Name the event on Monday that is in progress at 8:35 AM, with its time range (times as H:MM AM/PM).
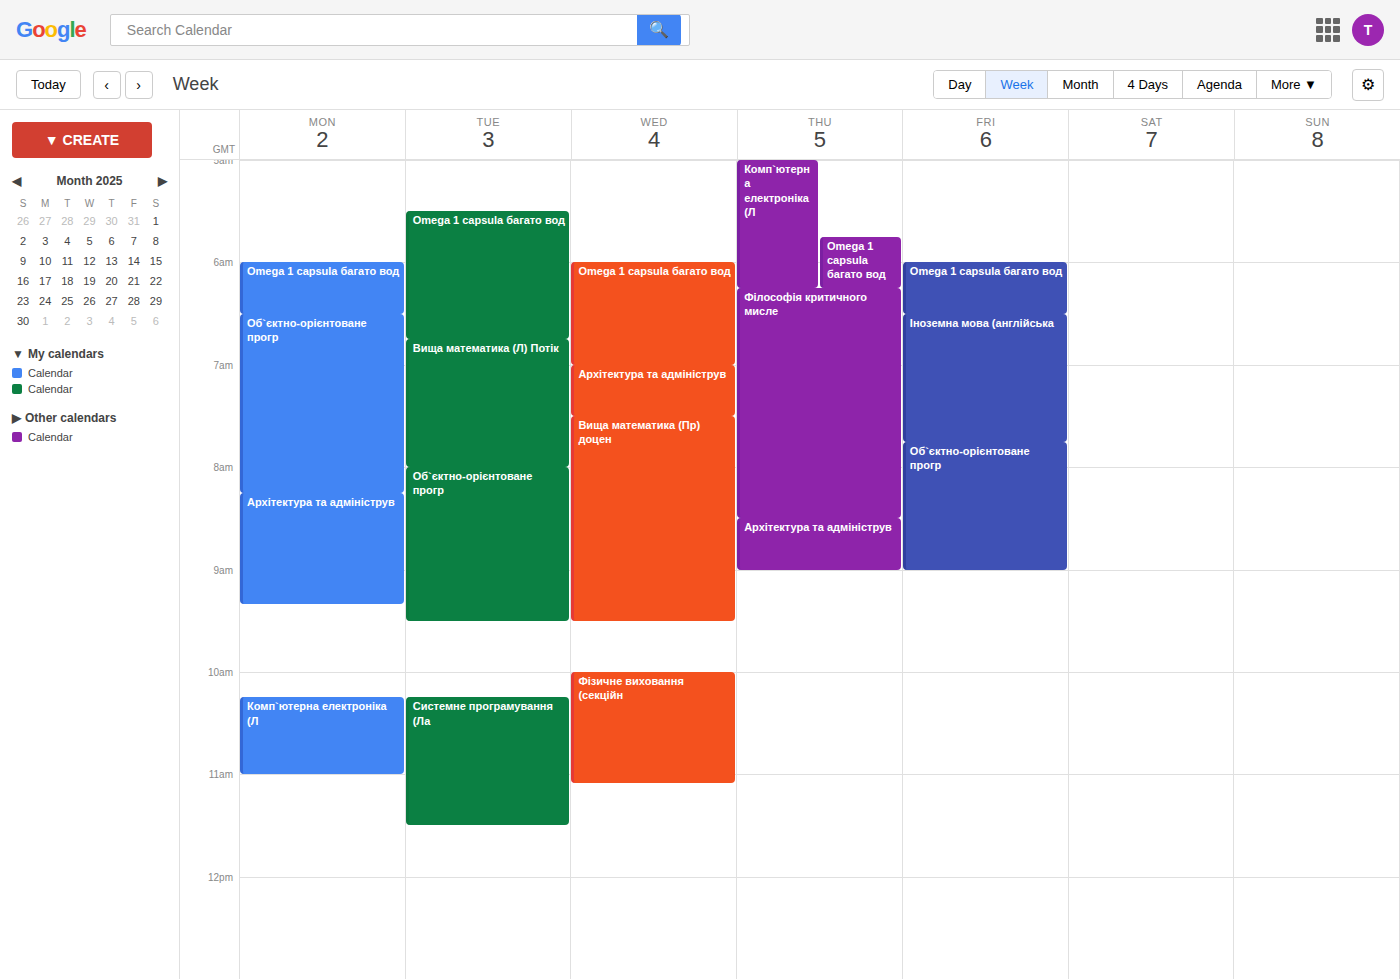
"Архітектура та адмініструв", 8:15 AM to 9:20 AM